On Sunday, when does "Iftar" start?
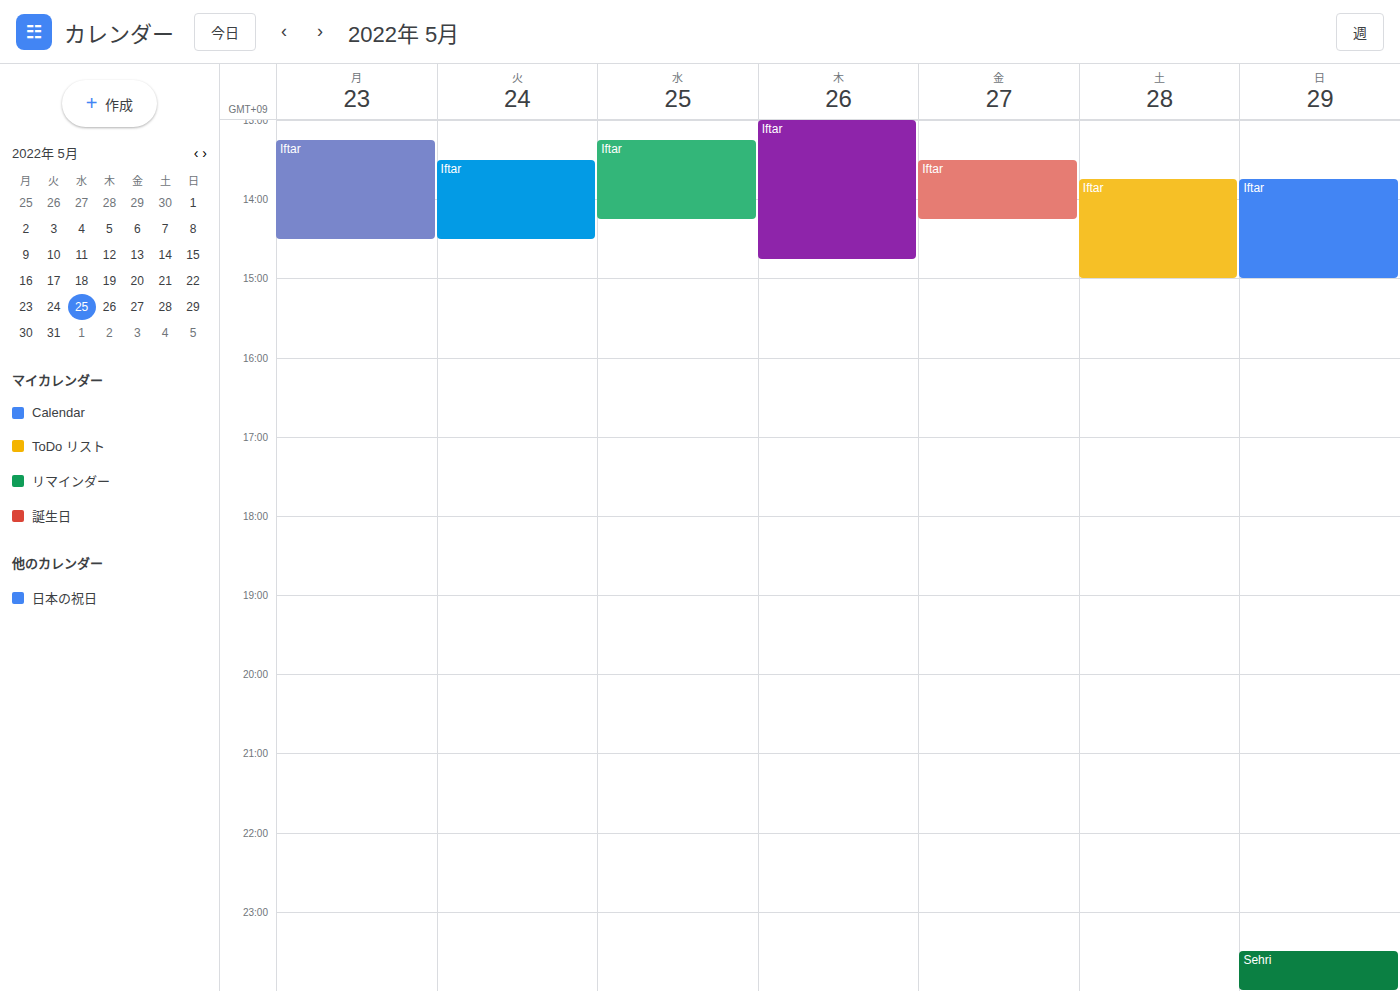
1:45 PM